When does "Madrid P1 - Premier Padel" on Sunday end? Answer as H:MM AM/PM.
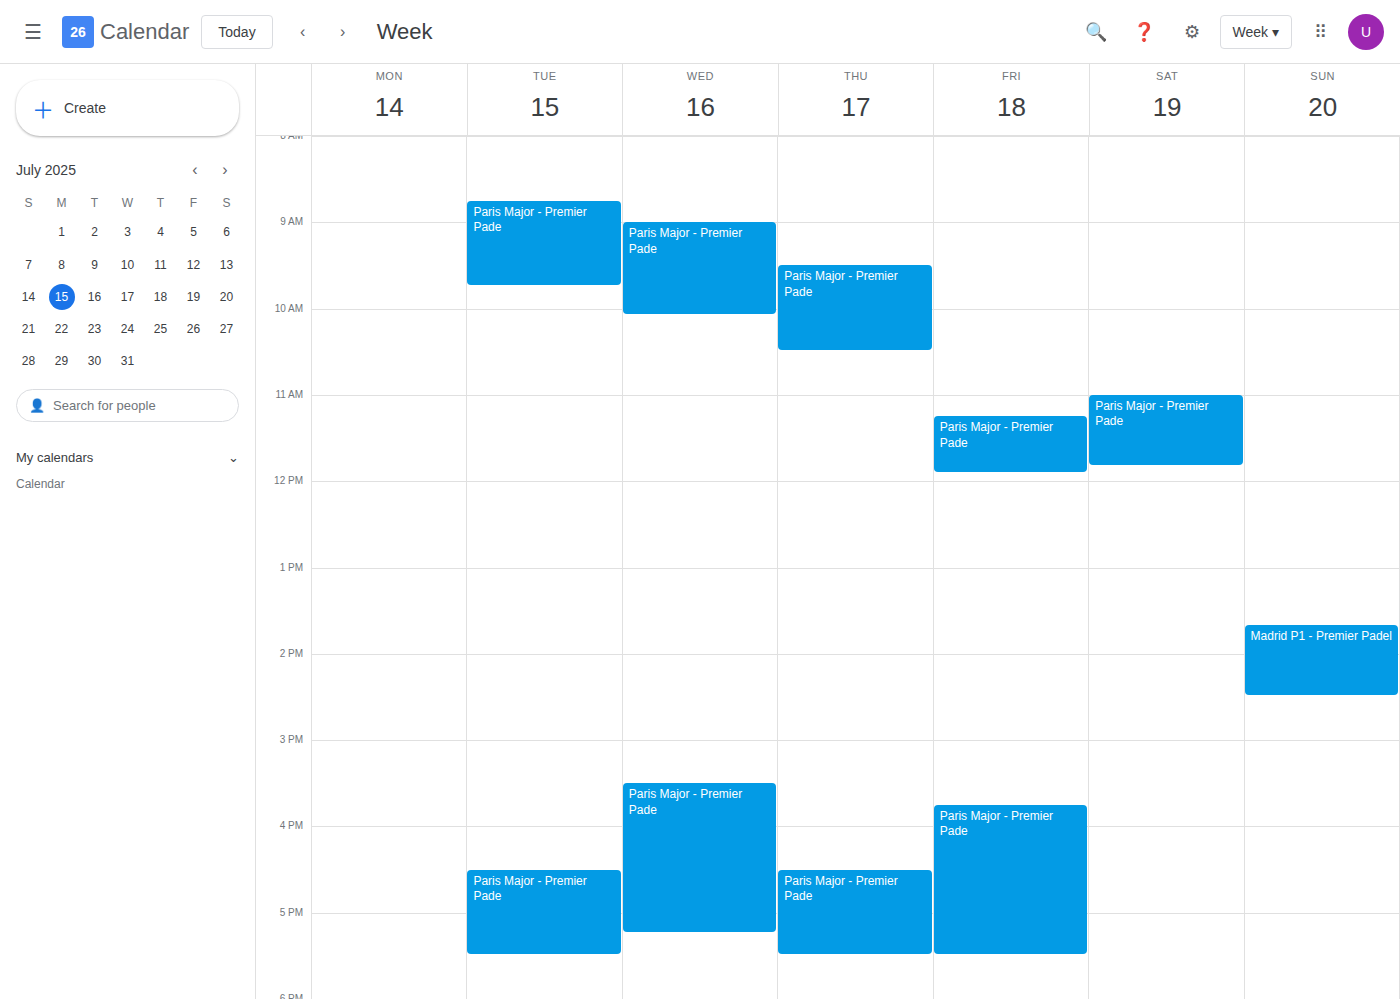
2:30 PM